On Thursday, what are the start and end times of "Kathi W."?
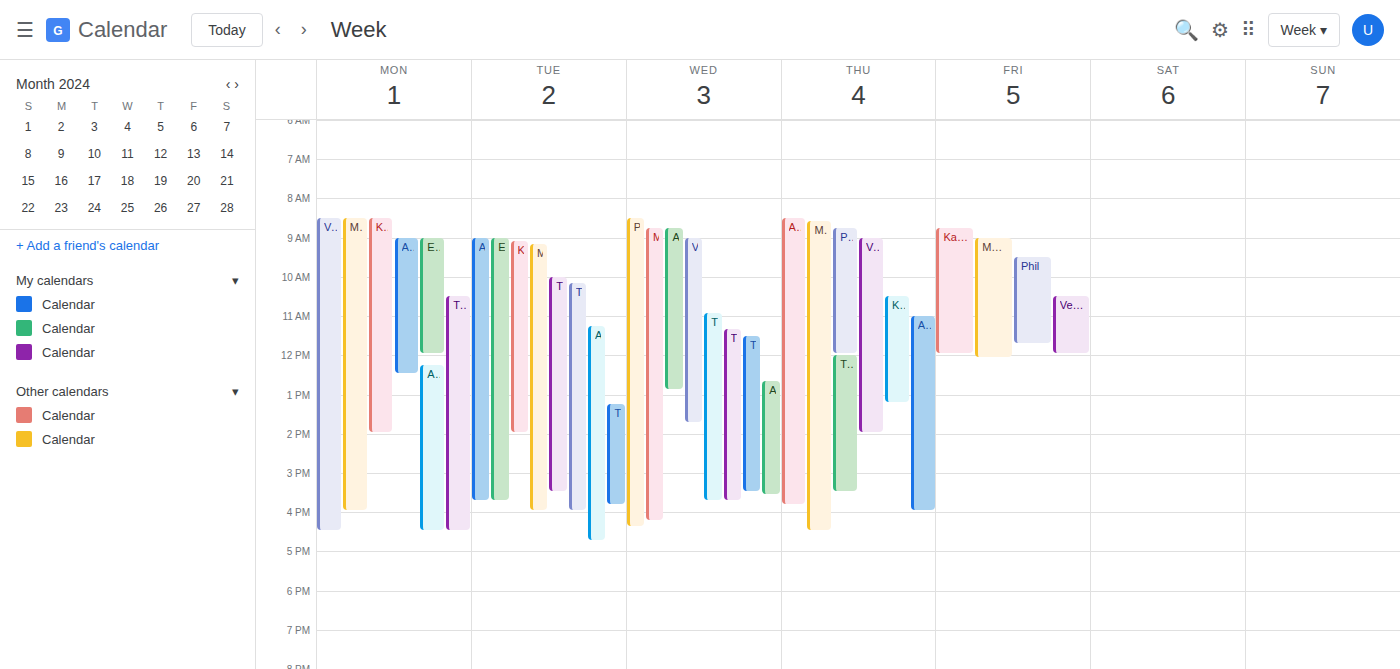
10:30 AM to 1:15 PM